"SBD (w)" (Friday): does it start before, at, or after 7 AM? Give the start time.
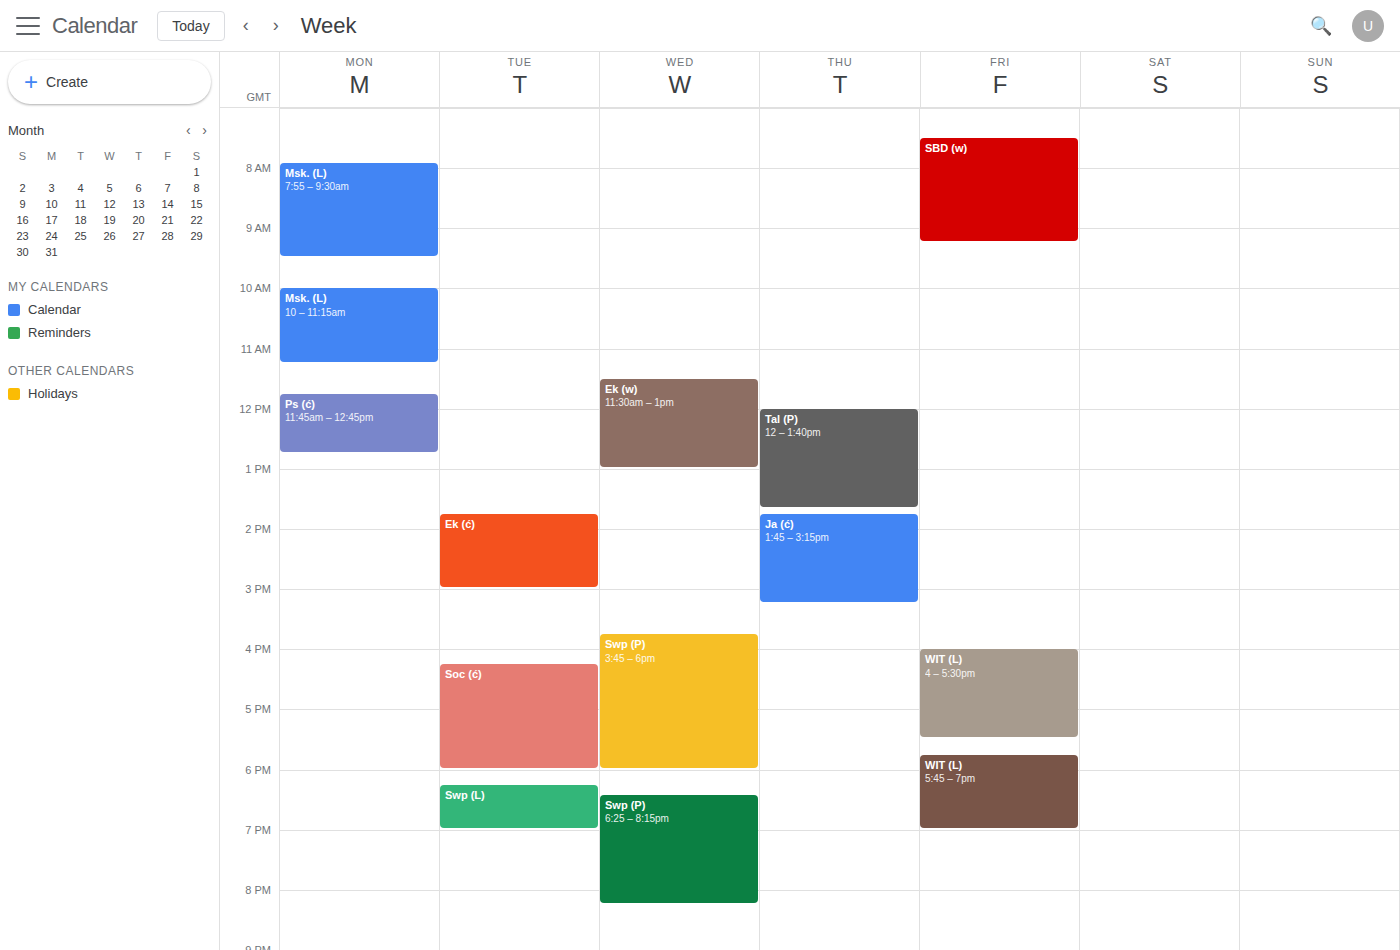
7:30 AM -- after 7 AM, 30 minutes below the 7 AM line.